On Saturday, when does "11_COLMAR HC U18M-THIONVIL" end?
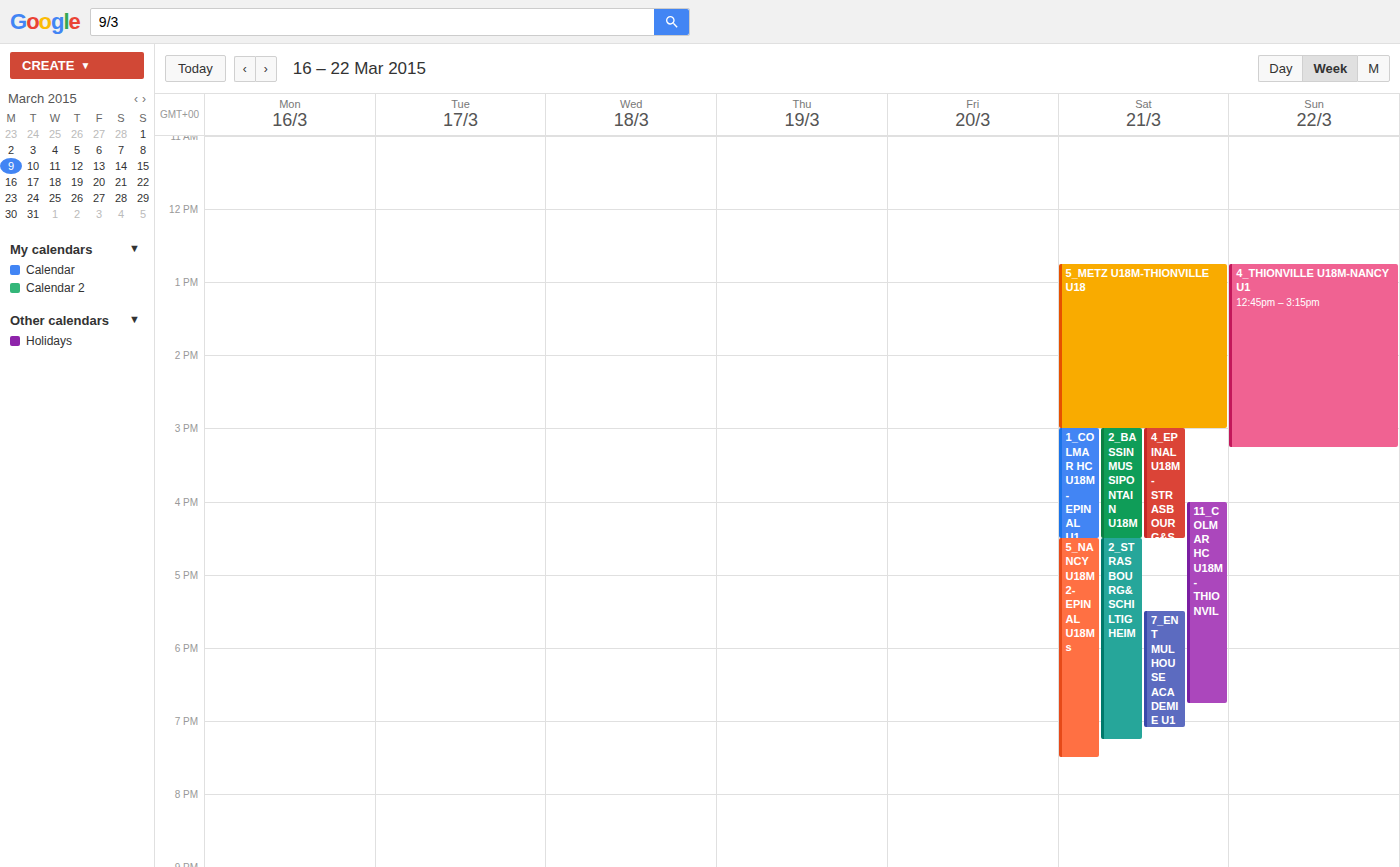
6:45 PM